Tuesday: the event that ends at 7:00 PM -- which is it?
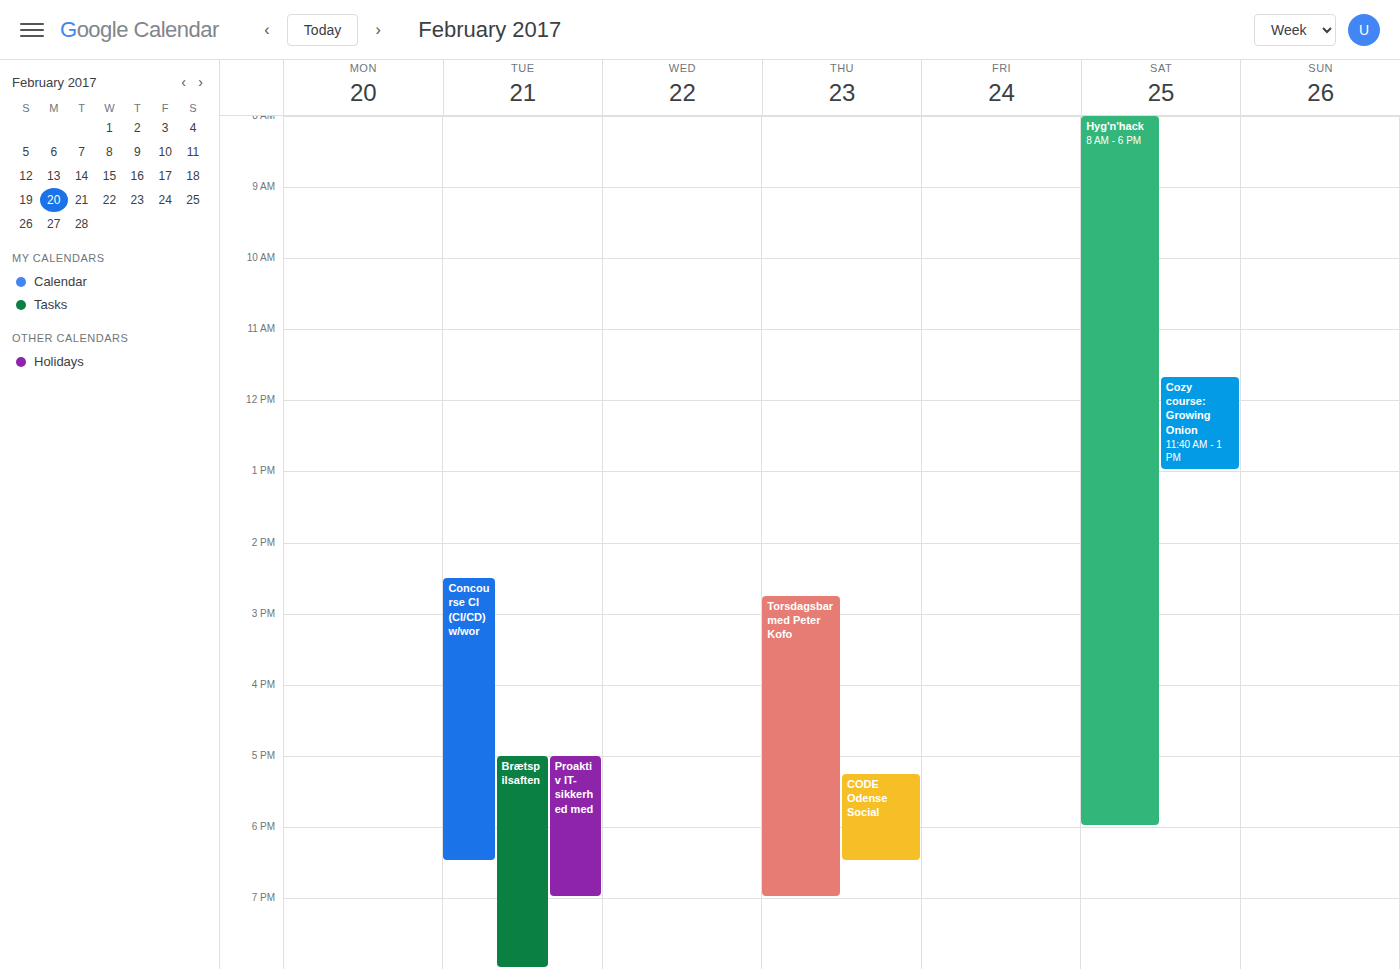
"Proaktiv IT-sikkerhed med"